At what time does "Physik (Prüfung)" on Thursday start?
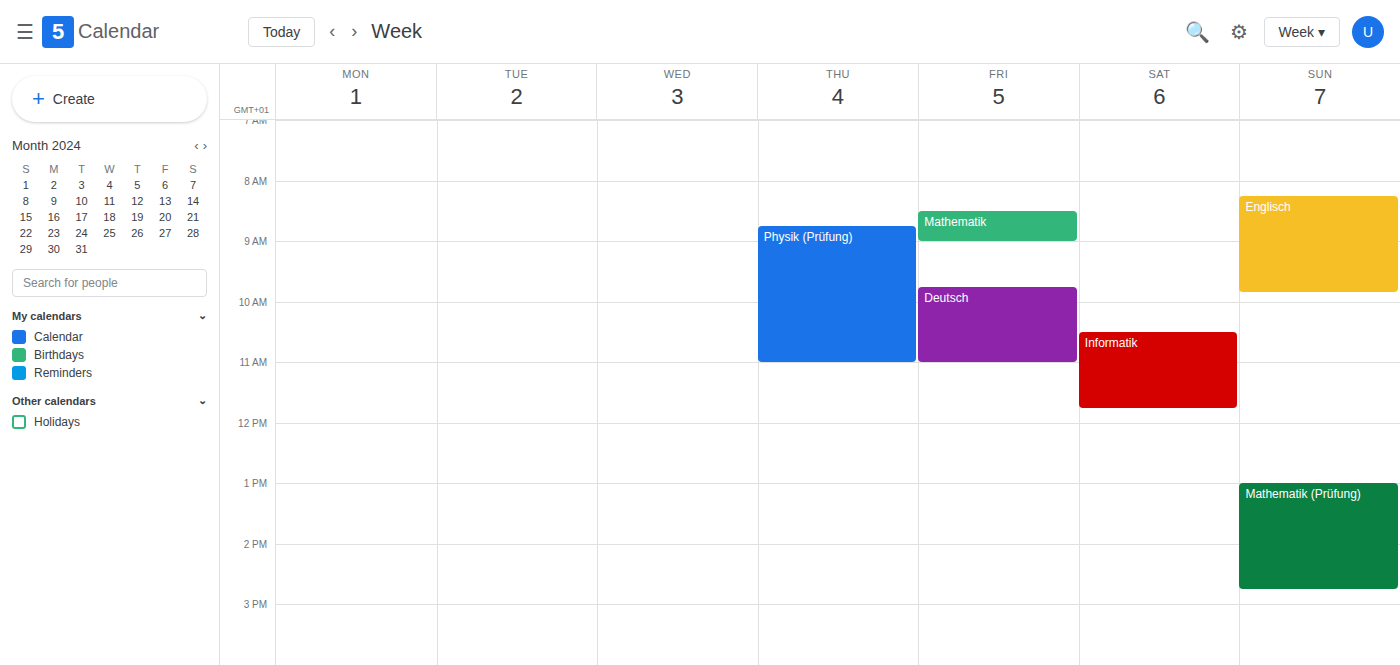
8:45 AM